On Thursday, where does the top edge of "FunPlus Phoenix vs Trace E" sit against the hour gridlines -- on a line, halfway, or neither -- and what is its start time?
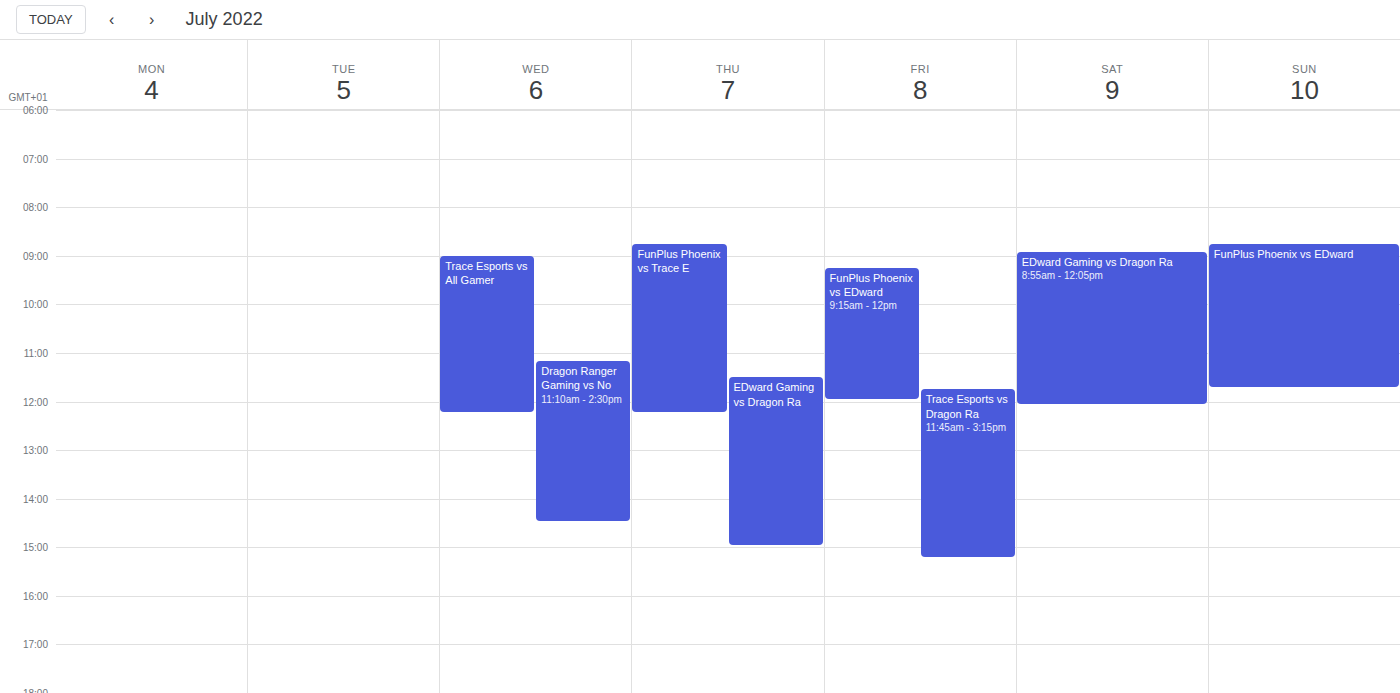
8:45 AM -- neither: three quarters of the way from the 8 AM line to the 9 AM line.